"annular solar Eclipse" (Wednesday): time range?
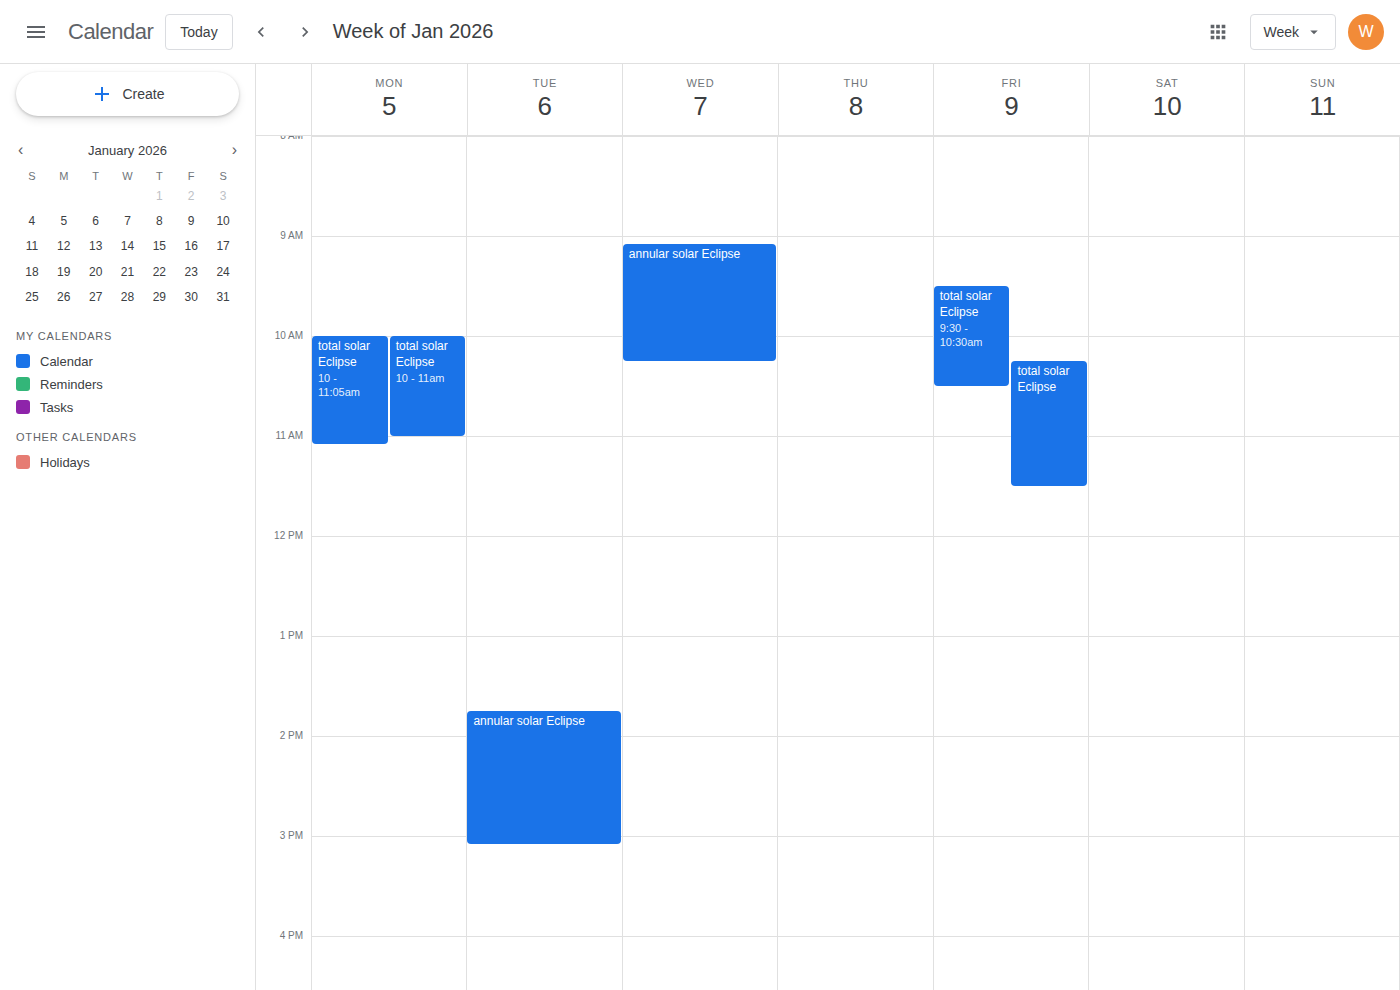
9:05 AM to 10:15 AM